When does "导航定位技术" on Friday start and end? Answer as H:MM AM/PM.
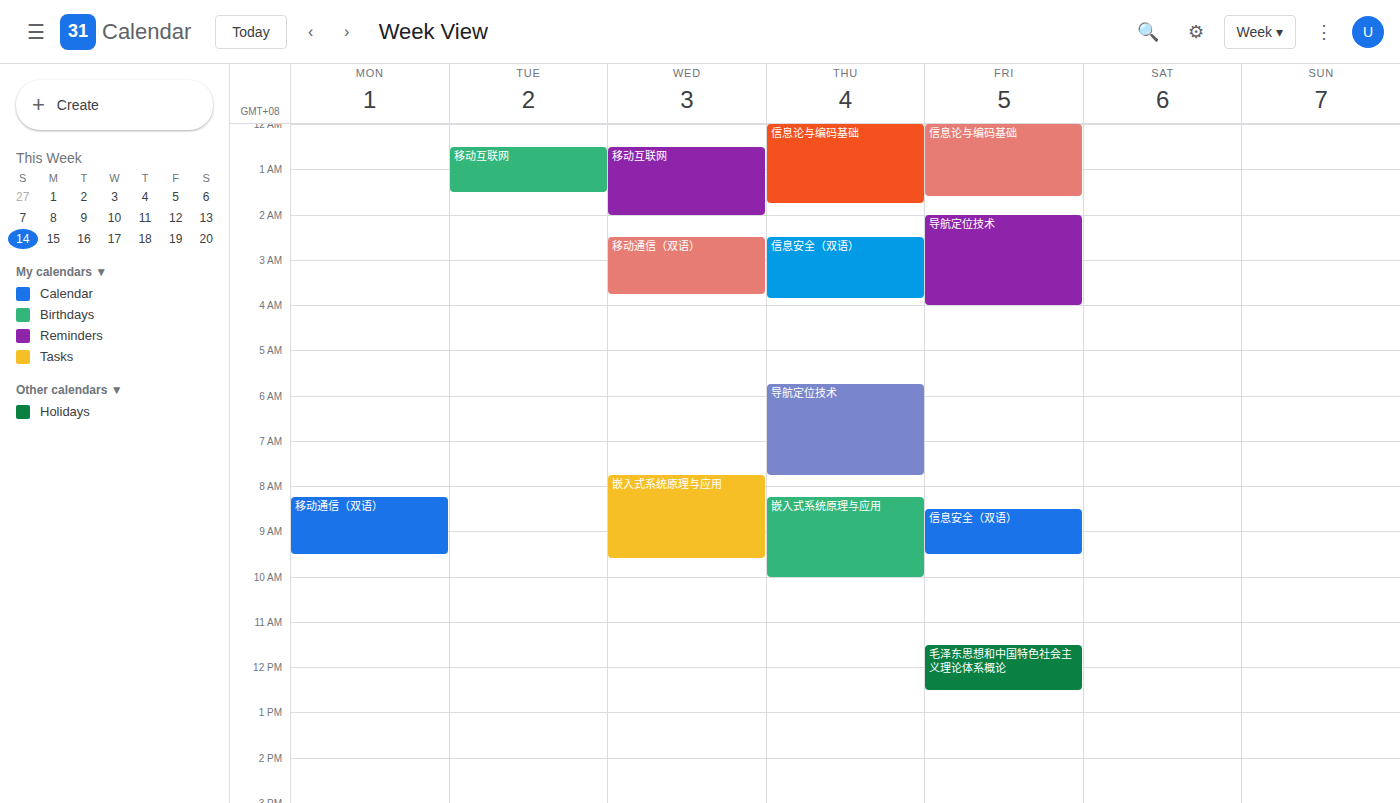
2:00 AM to 4:00 AM